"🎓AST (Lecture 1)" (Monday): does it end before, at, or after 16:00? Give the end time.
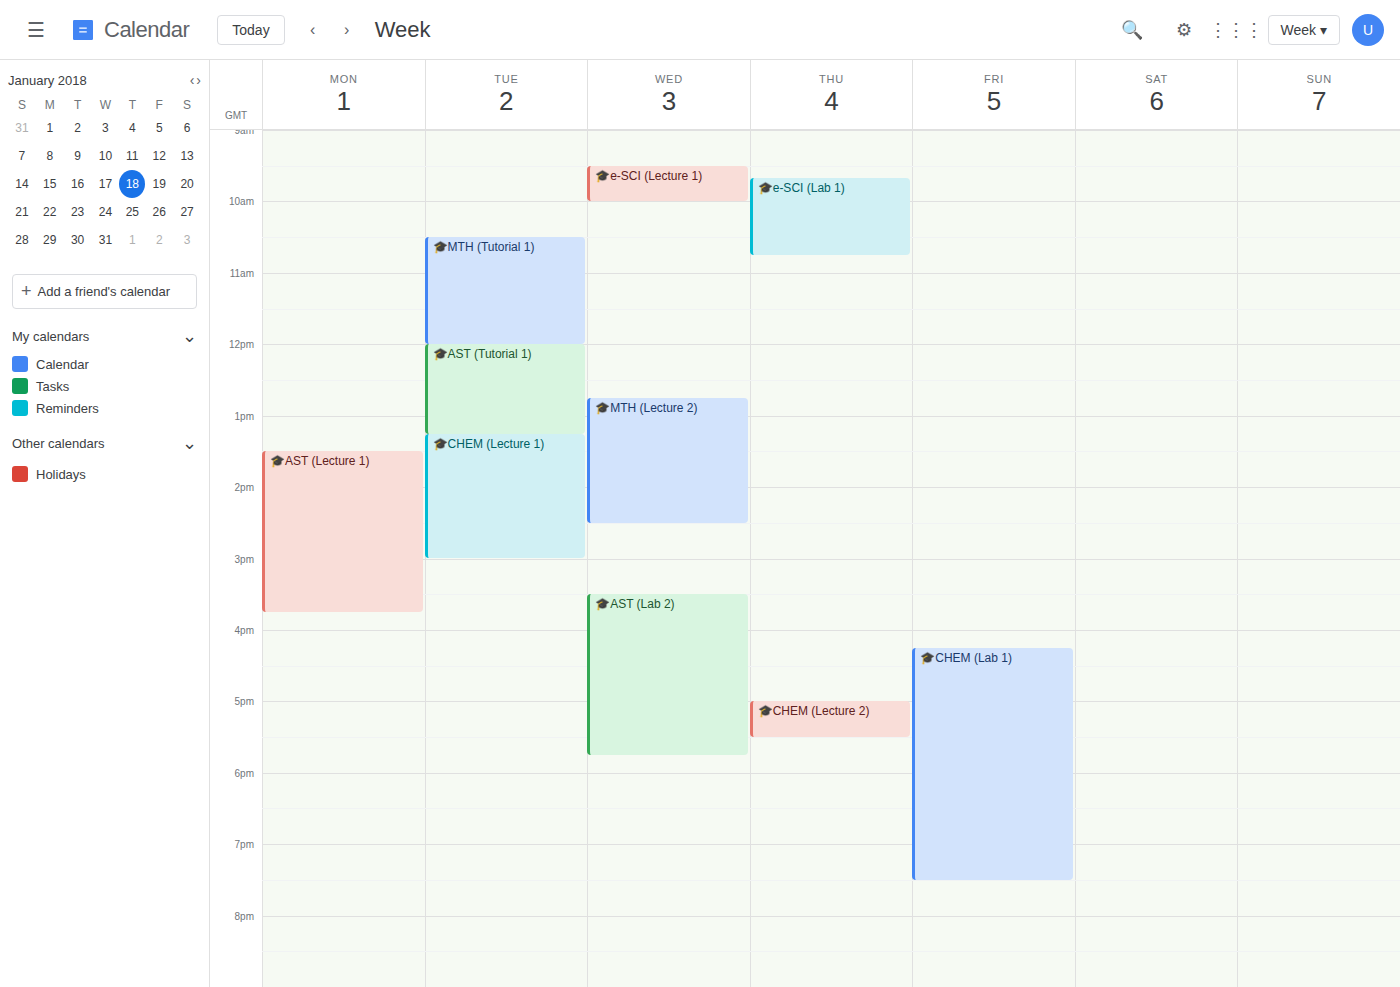
15:45 -- before 16:00, 15 minutes above the 16:00 line.